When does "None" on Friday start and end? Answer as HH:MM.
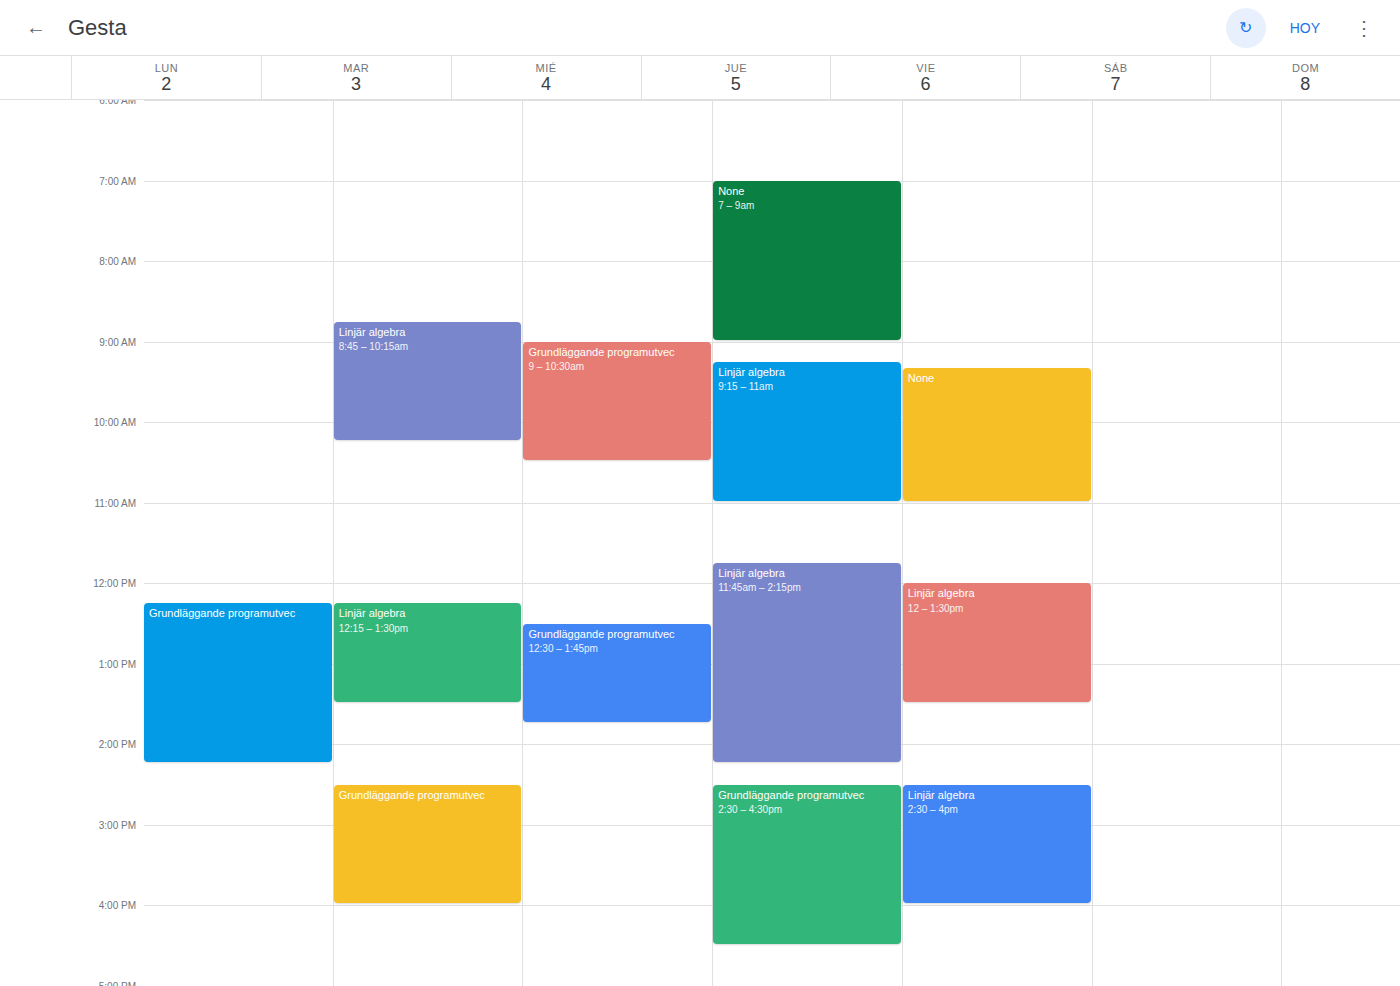
09:20 to 11:00